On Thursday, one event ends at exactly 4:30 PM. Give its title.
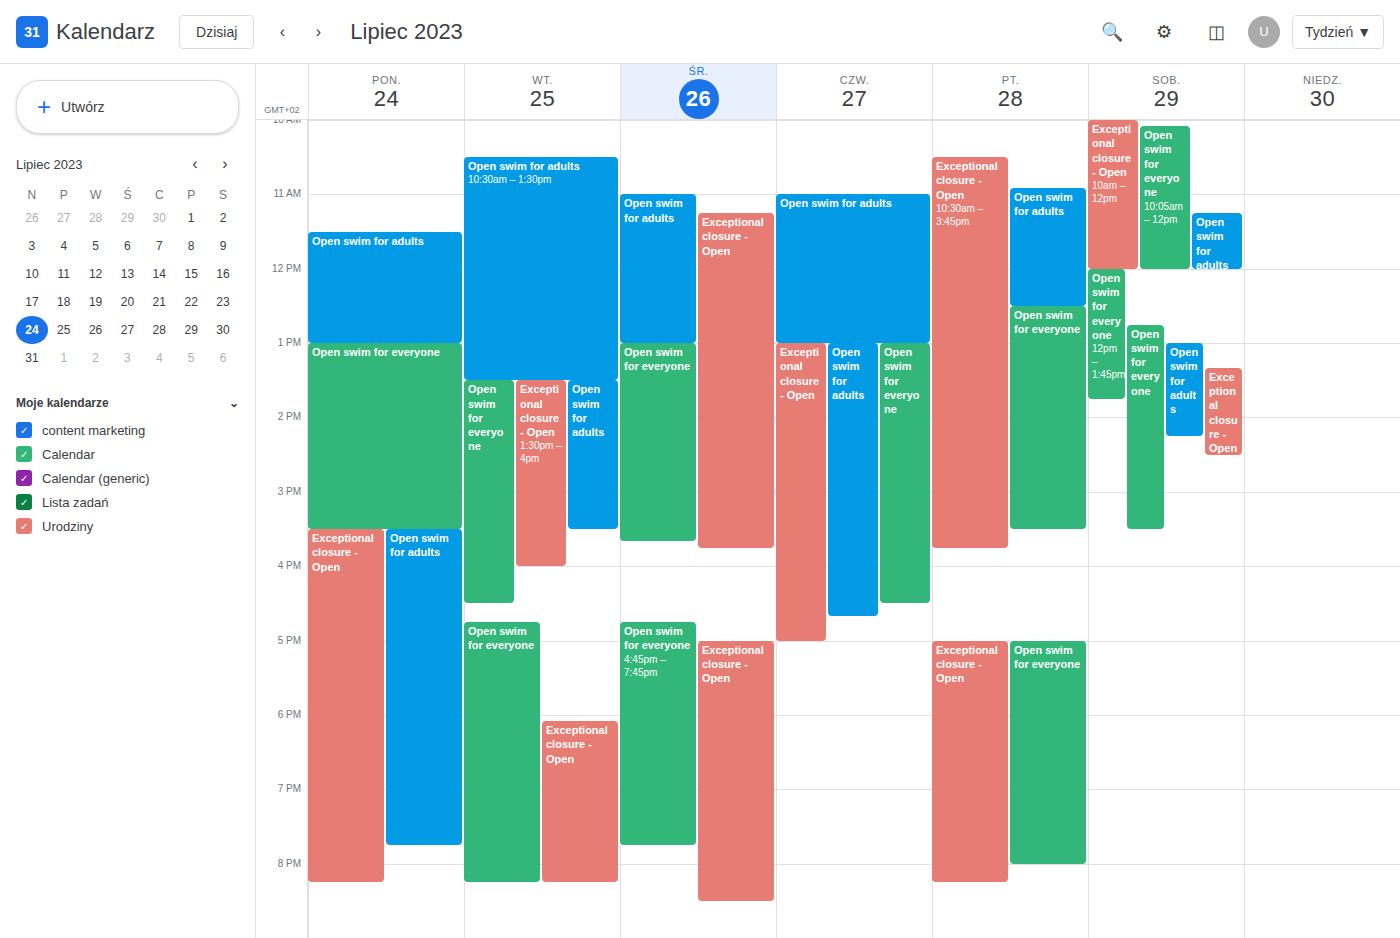
"Open swim for everyone"